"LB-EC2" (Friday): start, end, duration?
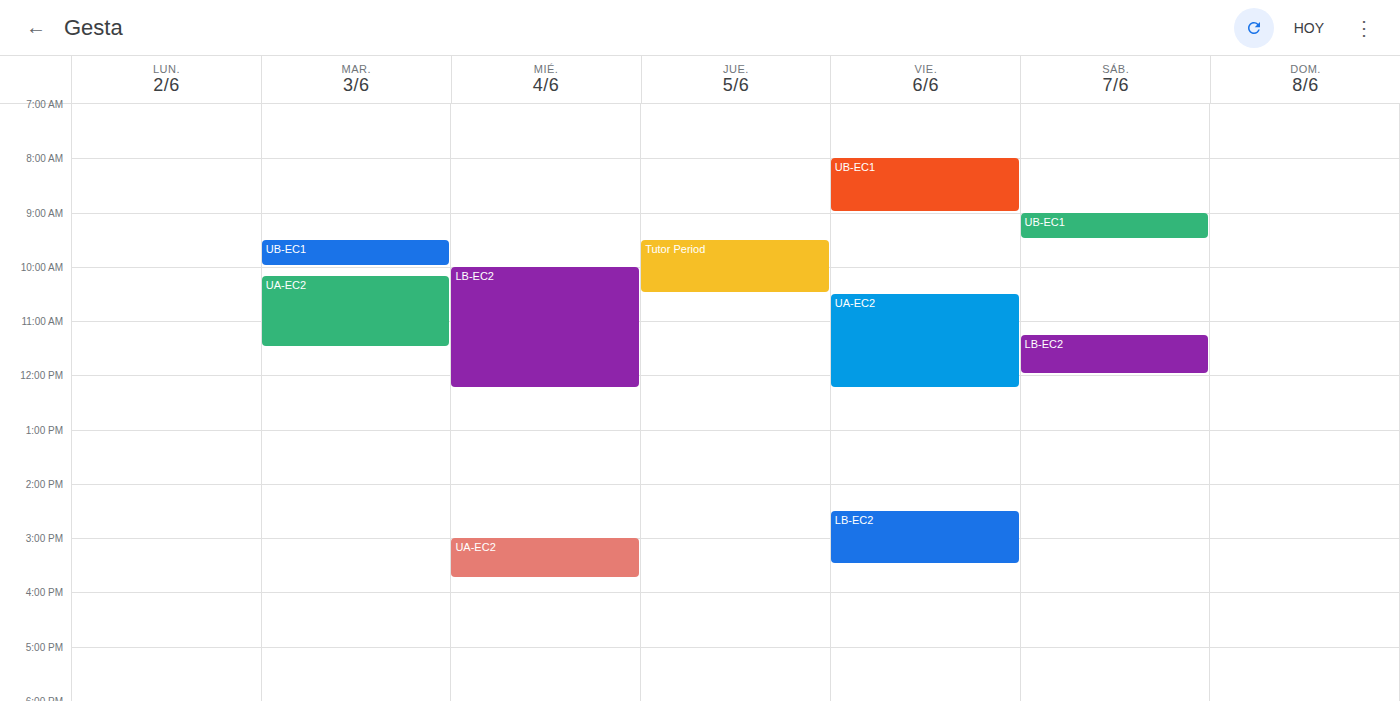
2:30 PM to 3:30 PM, 1 hour